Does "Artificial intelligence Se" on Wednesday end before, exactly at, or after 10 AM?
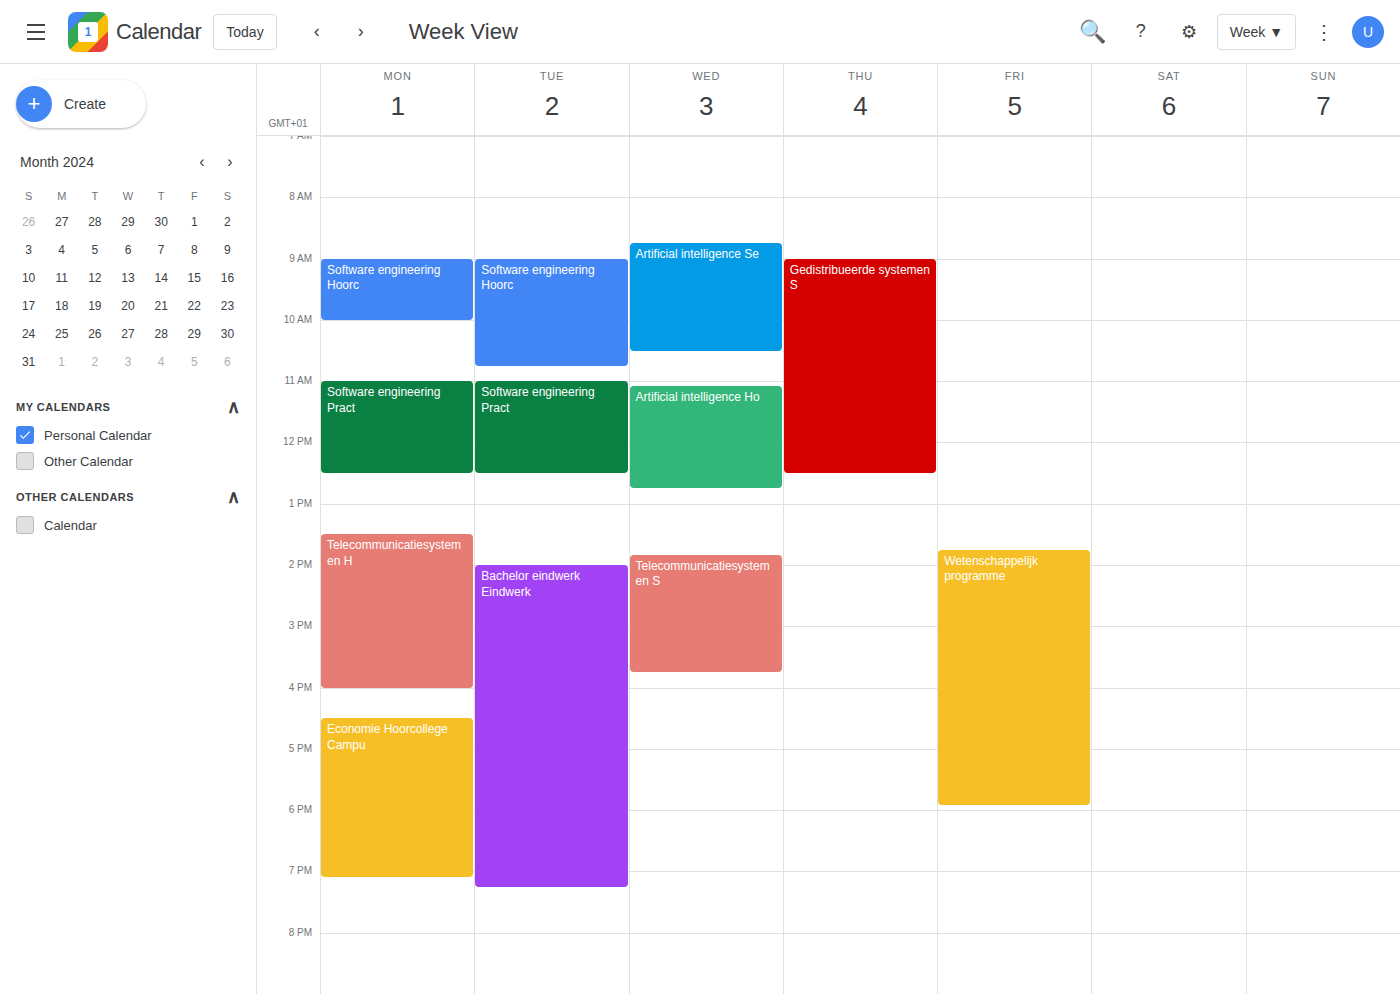
10:30 AM -- after 10 AM, 30 minutes below the 10 AM line.